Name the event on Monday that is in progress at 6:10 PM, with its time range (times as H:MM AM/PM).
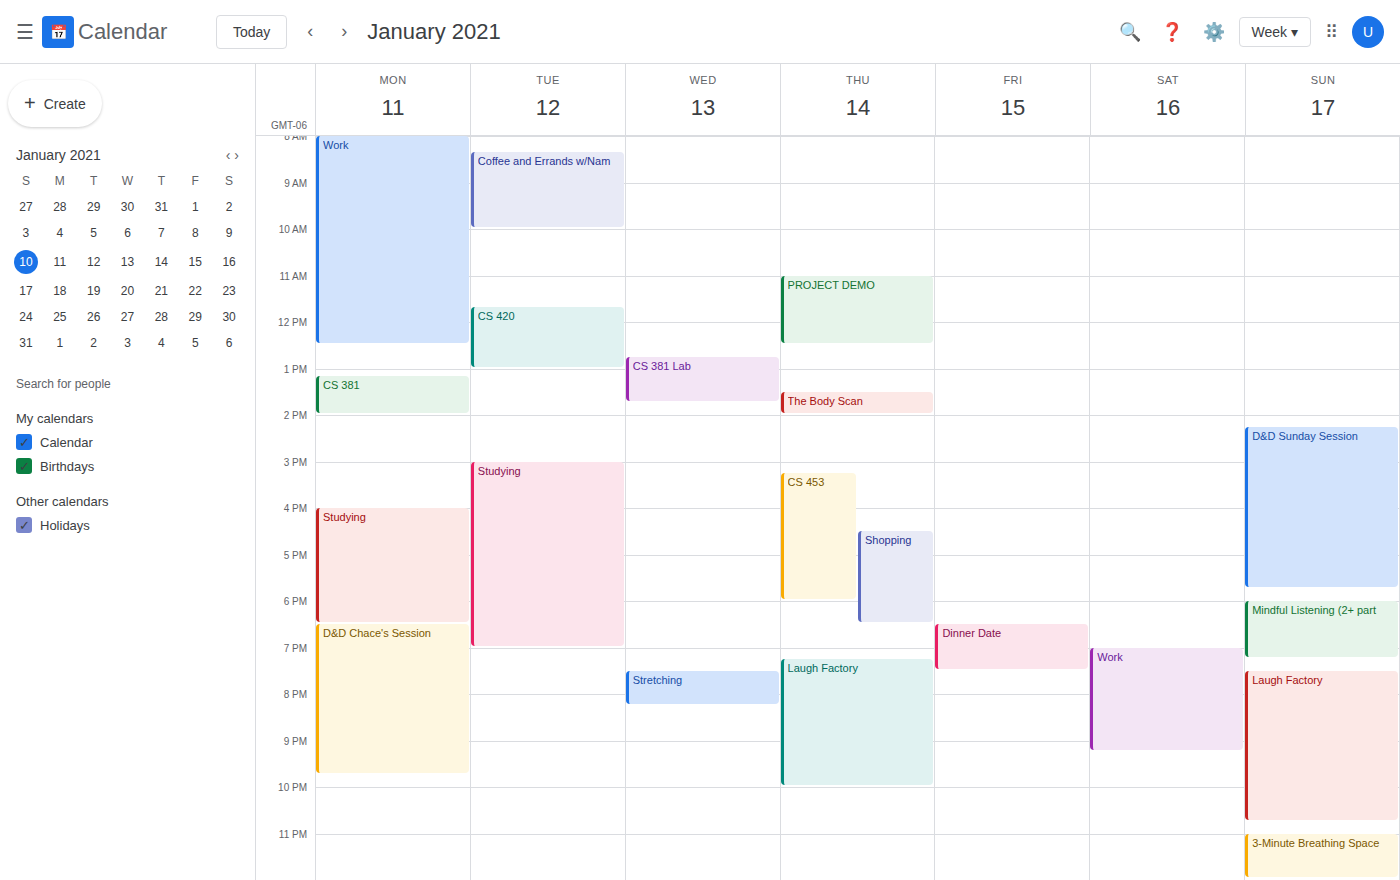
"Studying", 4:00 PM to 6:30 PM